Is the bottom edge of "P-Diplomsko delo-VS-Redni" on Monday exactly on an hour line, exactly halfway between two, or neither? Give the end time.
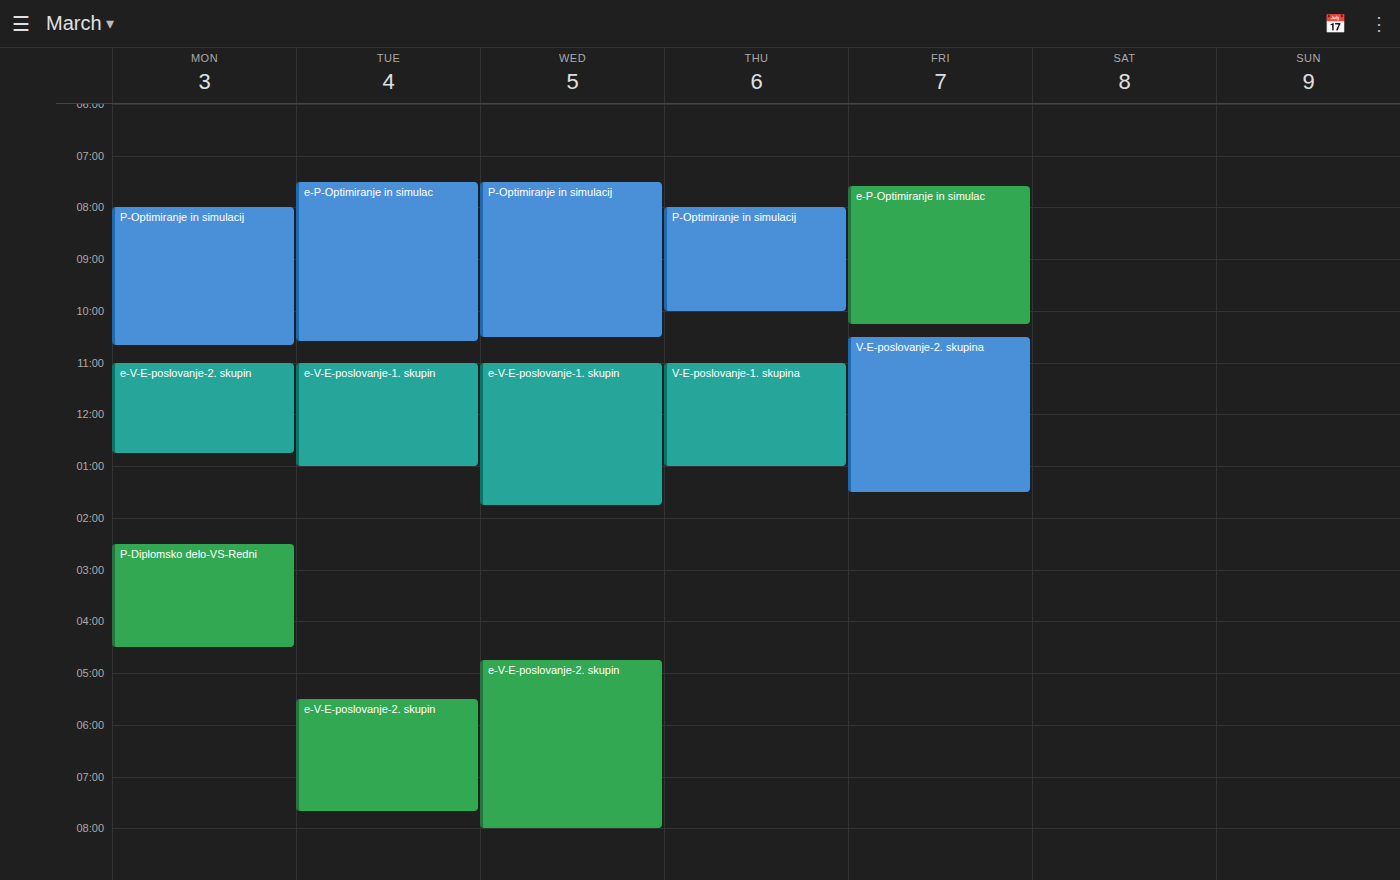
16:30 -- halfway between the 16:00 and 17:00 lines.